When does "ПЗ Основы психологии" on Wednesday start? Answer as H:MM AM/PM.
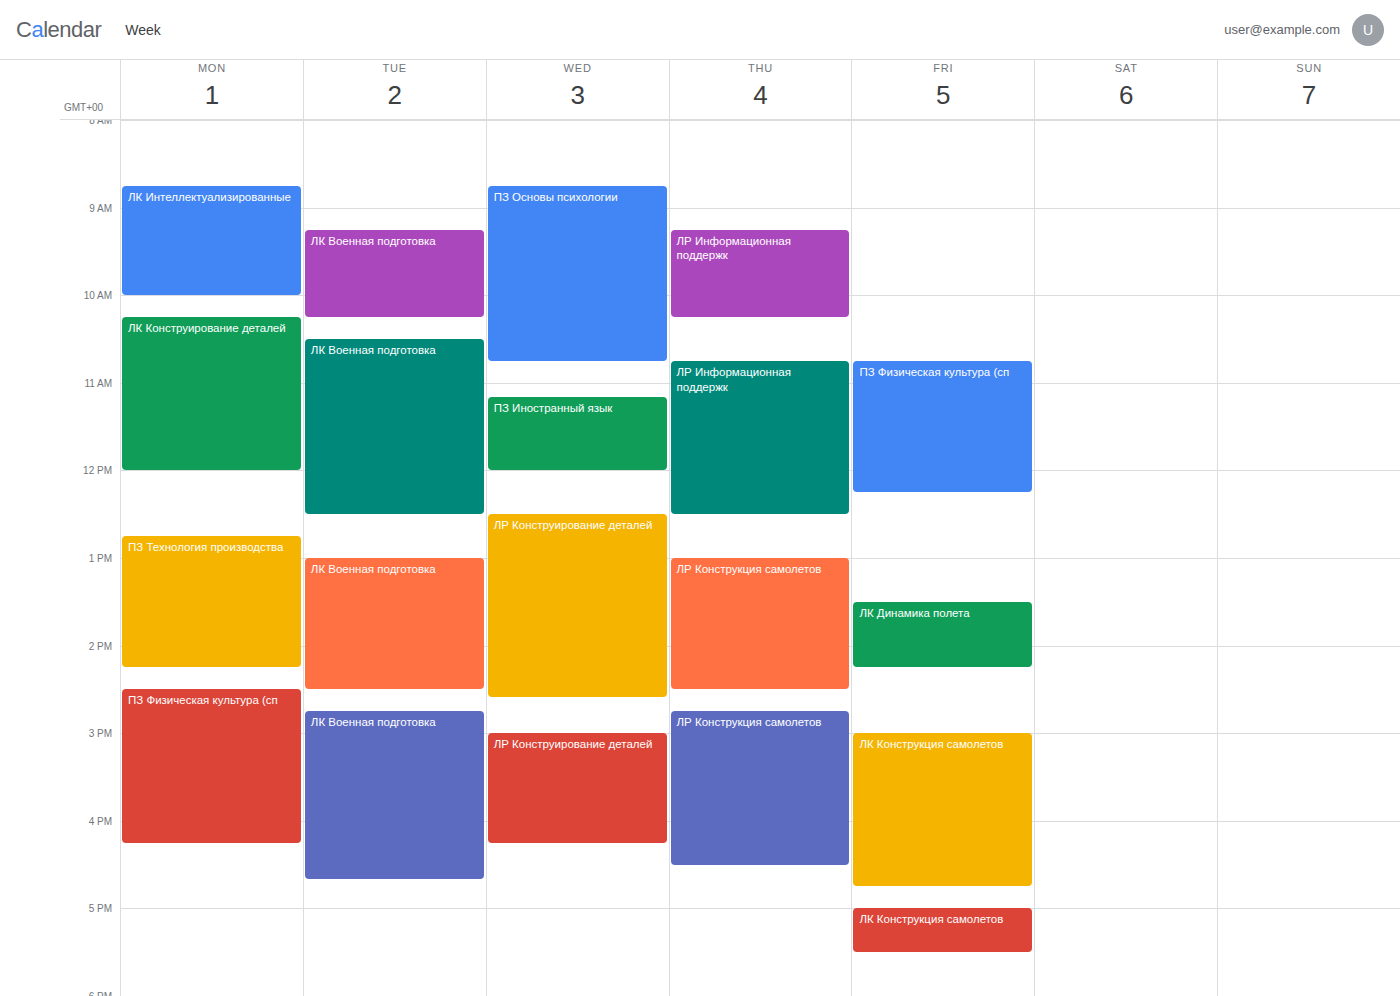
8:45 AM